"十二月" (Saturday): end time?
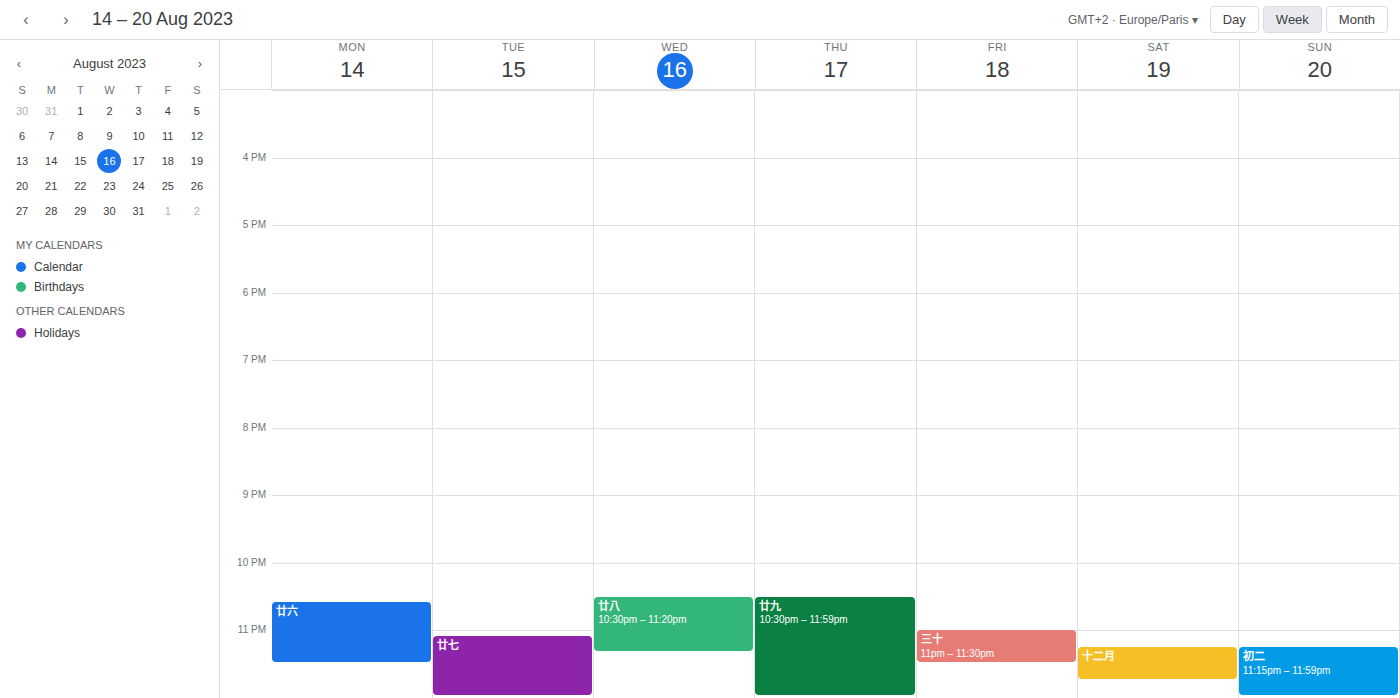
11:45 PM